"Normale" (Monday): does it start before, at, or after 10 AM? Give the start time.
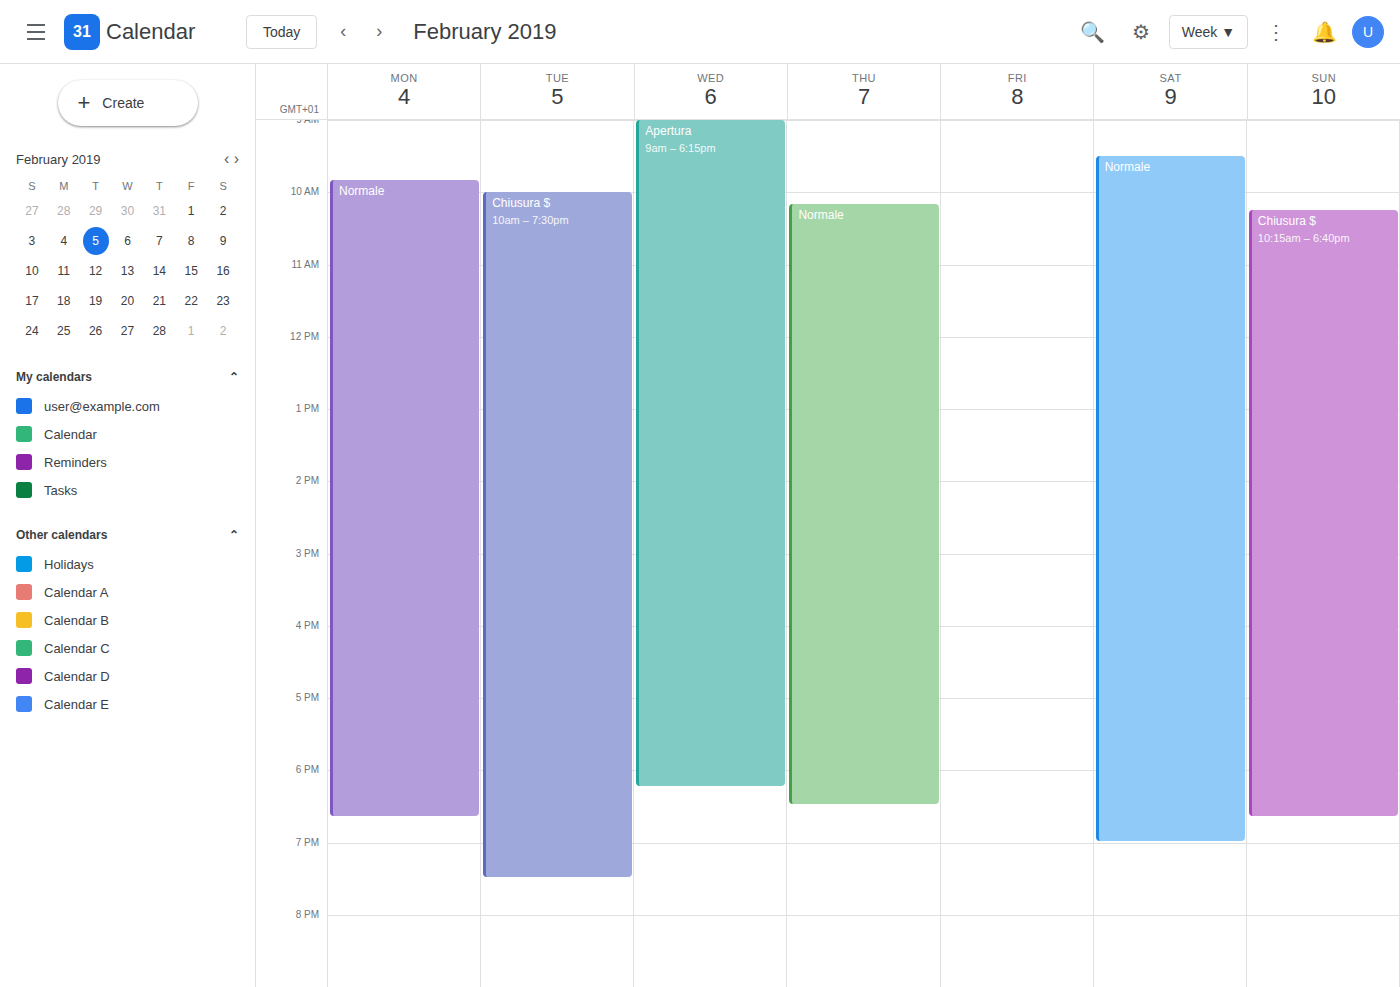
9:50 AM -- before 10 AM, 10 minutes above the 10 AM line.